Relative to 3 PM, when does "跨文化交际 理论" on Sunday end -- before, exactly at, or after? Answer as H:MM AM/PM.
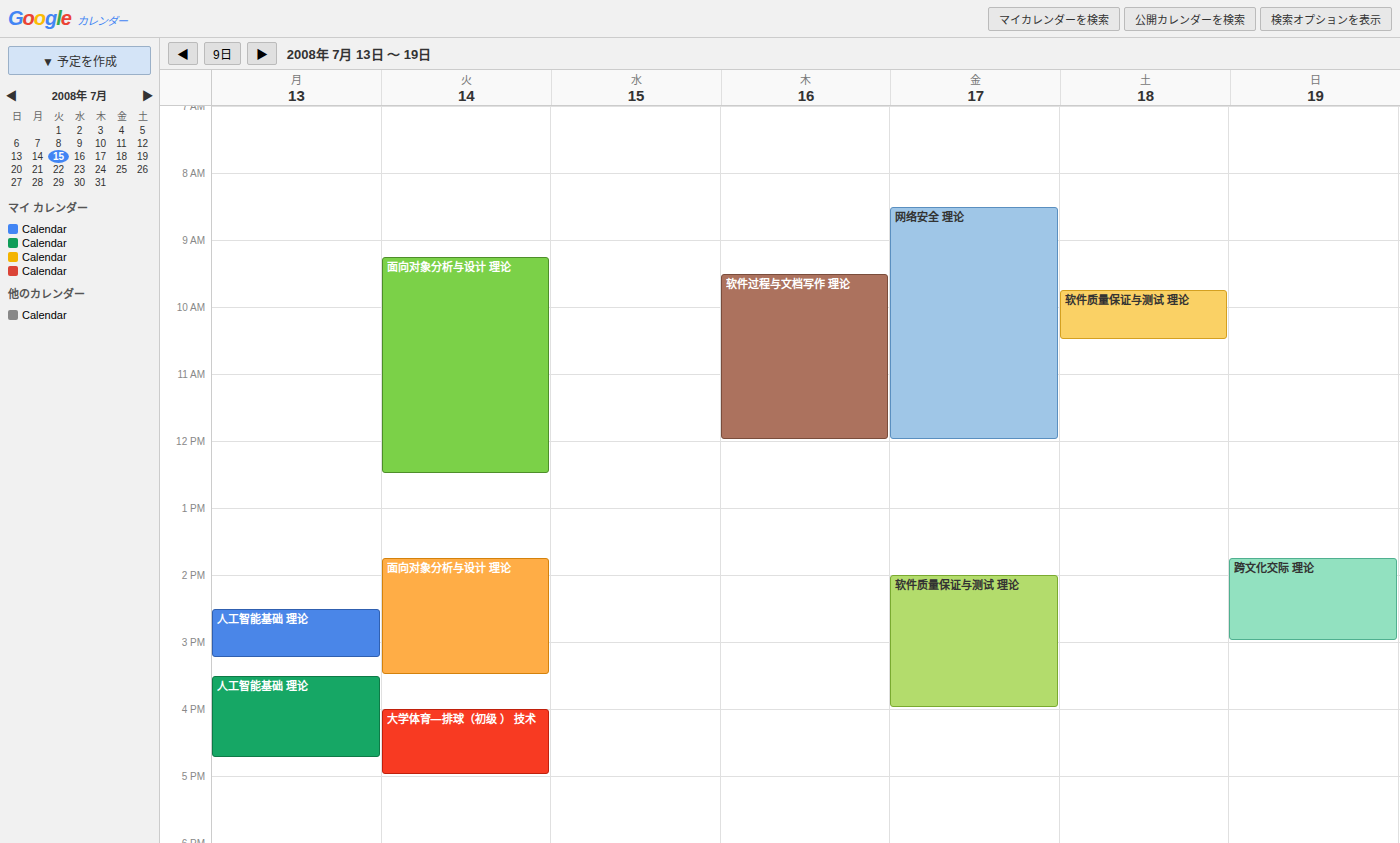
3:00 PM -- exactly at 3 PM, on the 3 PM line.